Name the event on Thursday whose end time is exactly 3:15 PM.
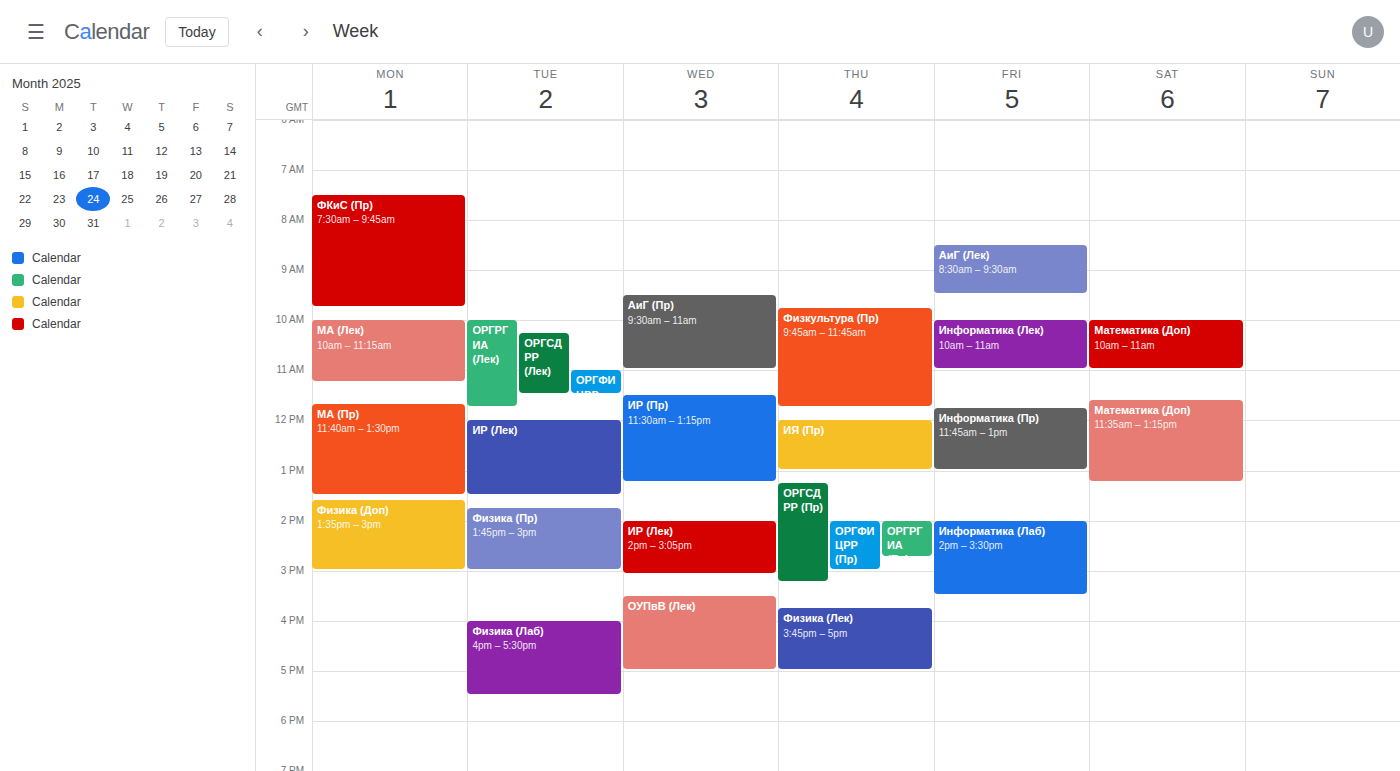
"ОРГСДРР (Пр)"